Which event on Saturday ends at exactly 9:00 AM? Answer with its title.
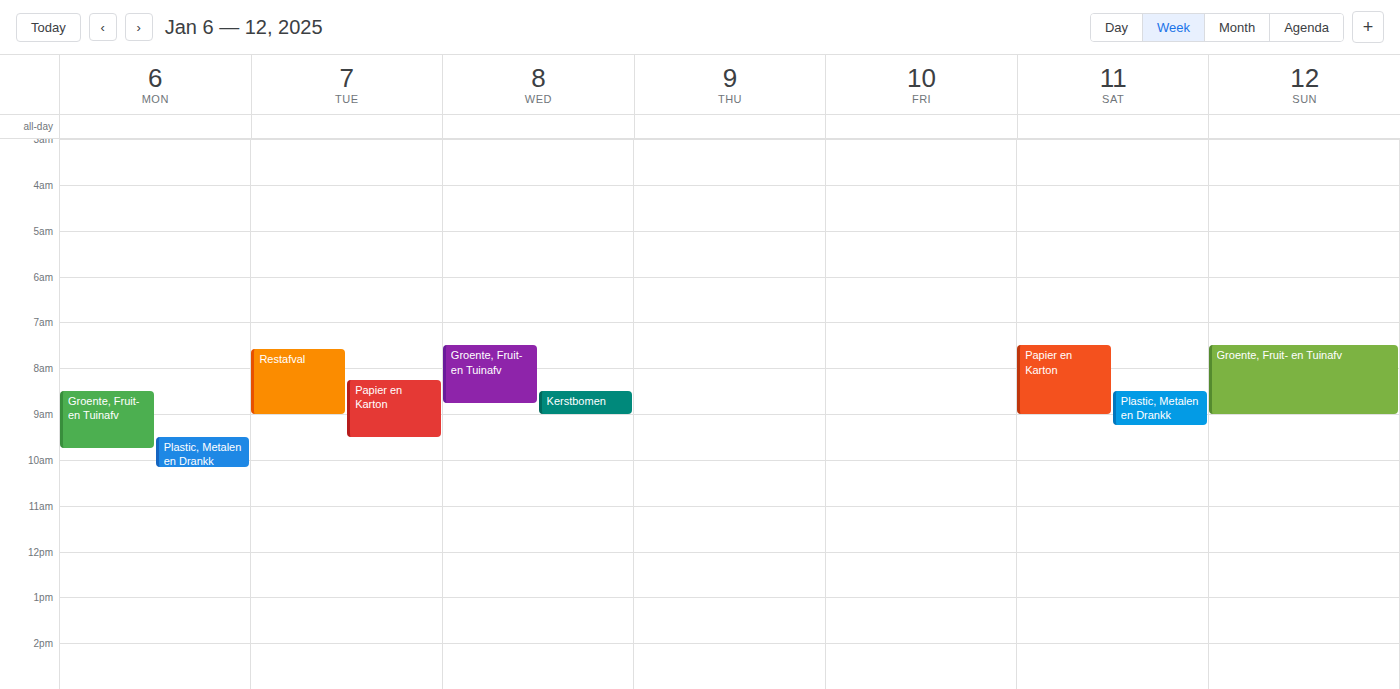
"Papier en Karton"